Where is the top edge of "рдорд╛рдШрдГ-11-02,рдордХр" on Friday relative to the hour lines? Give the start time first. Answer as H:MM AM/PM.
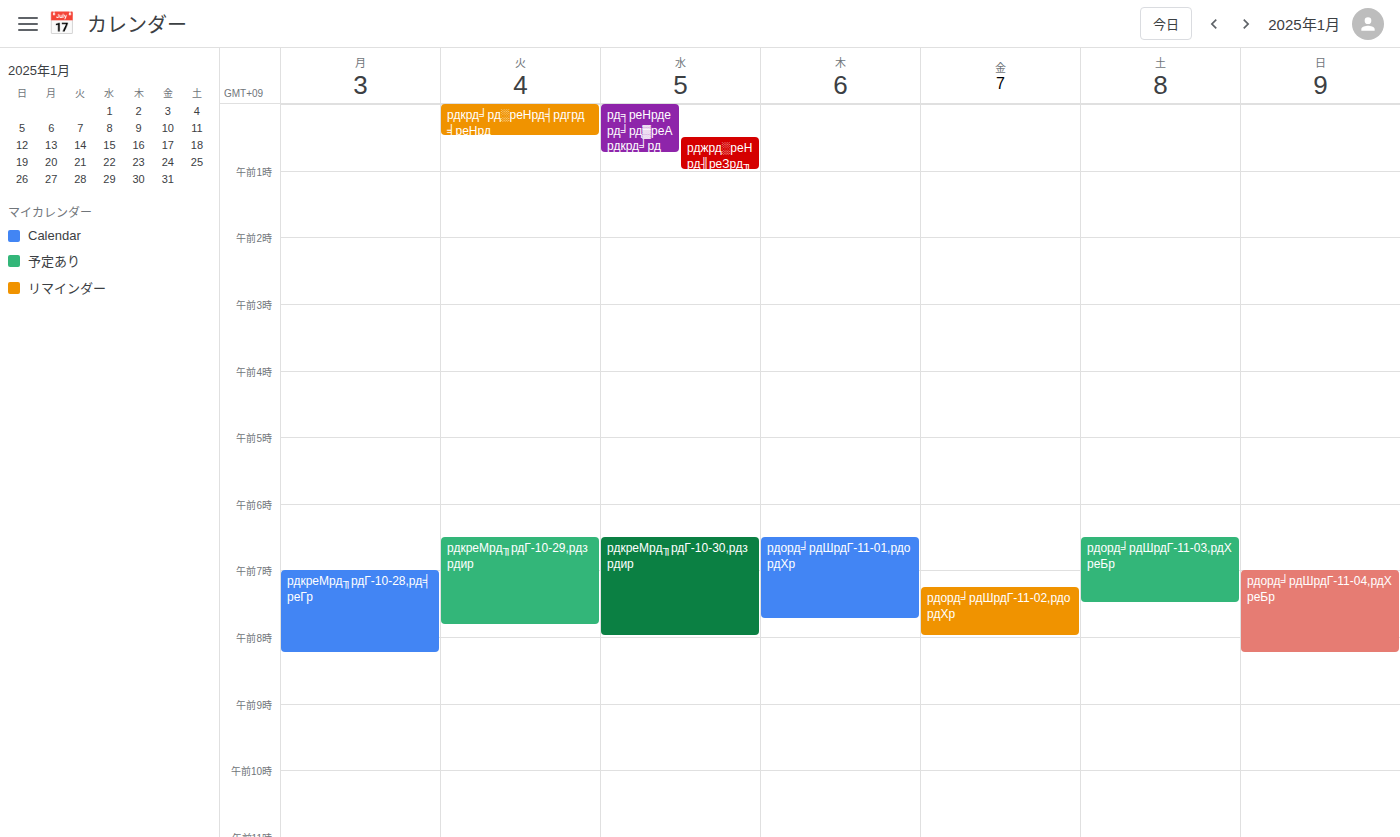
7:15 AM -- neither: a quarter of the way from the 7 AM line to the 8 AM line.